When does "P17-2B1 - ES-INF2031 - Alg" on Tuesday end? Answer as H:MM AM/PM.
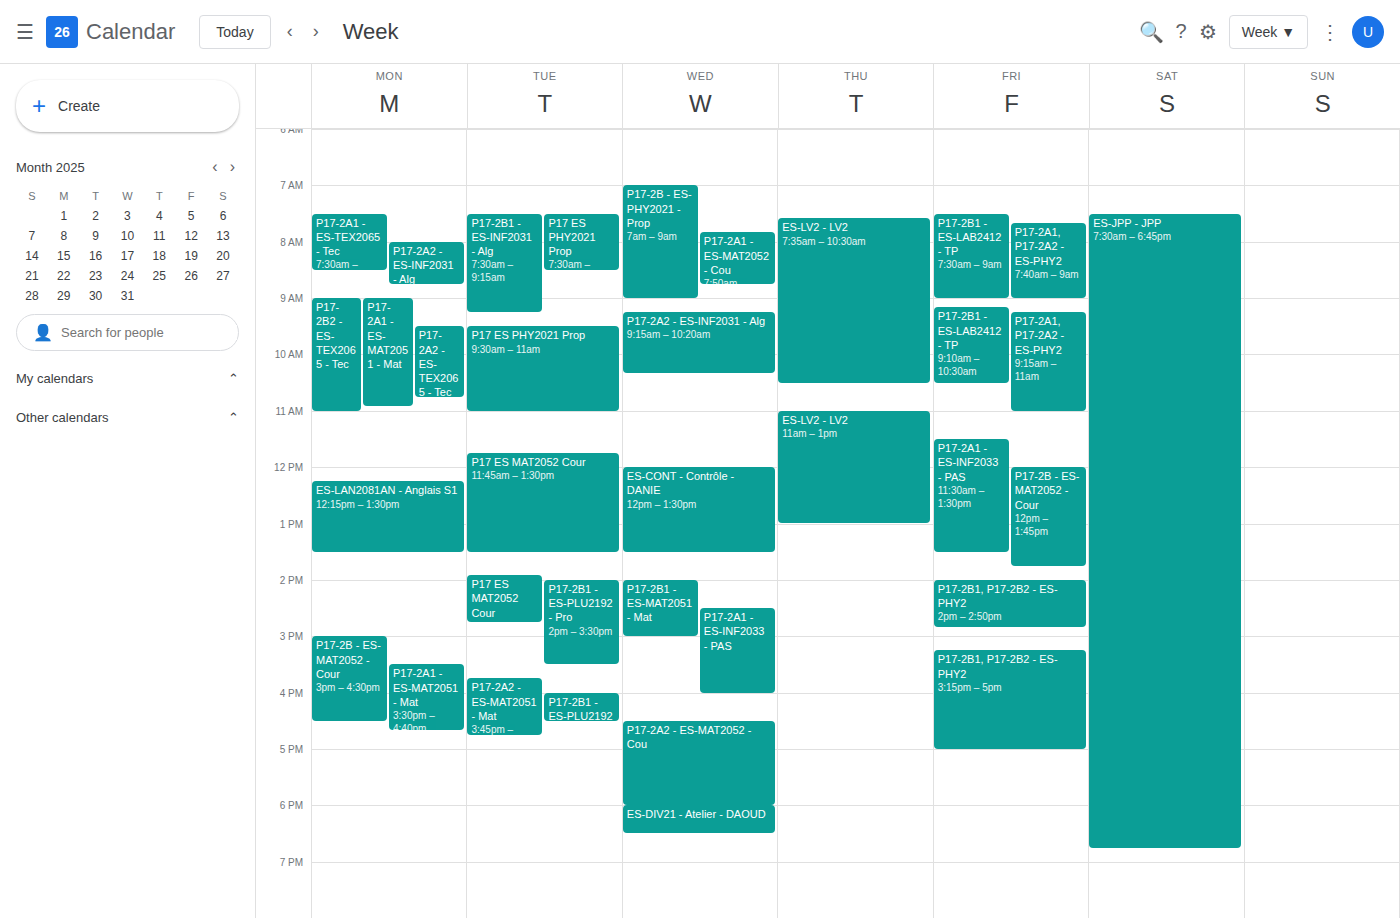
9:15 AM